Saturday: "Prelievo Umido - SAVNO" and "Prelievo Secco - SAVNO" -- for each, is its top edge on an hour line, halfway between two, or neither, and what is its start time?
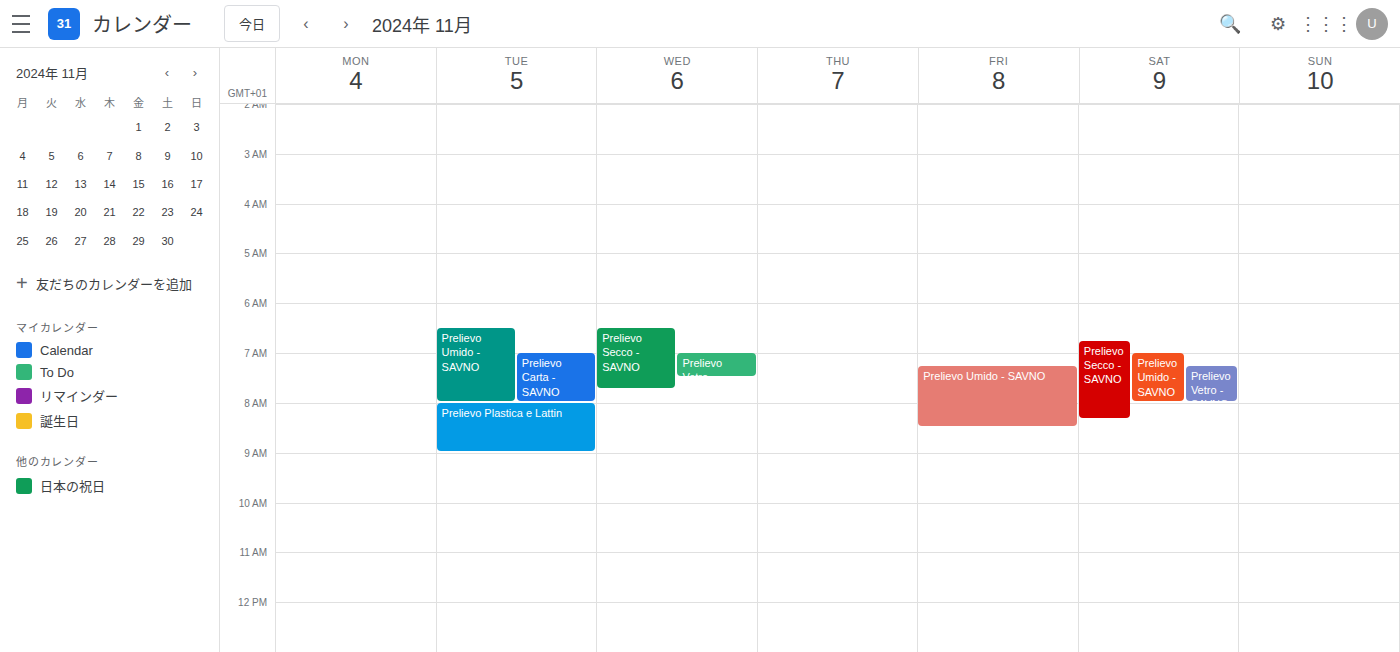
"Prelievo Umido - SAVNO": 07:00, exactly on the 07:00 line. "Prelievo Secco - SAVNO": 06:45, neither: three quarters of the way from the 06:00 line to the 07:00 line.